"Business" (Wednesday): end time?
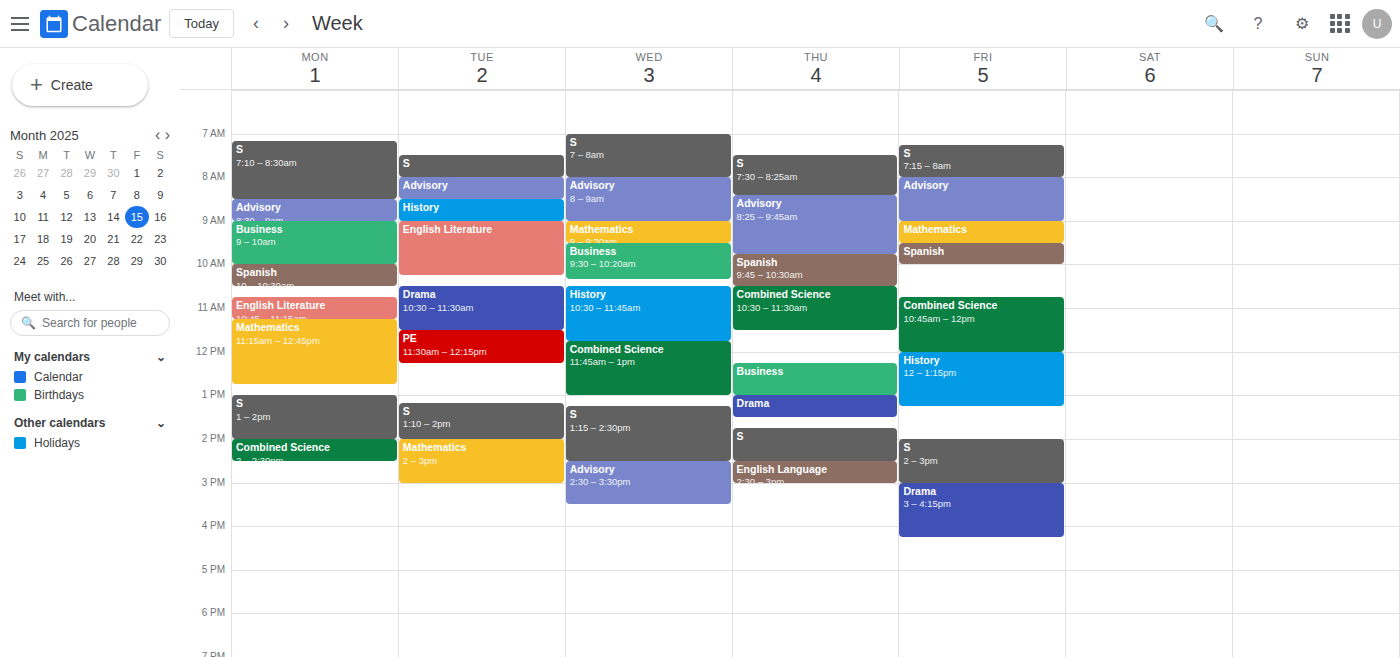
10:20 AM